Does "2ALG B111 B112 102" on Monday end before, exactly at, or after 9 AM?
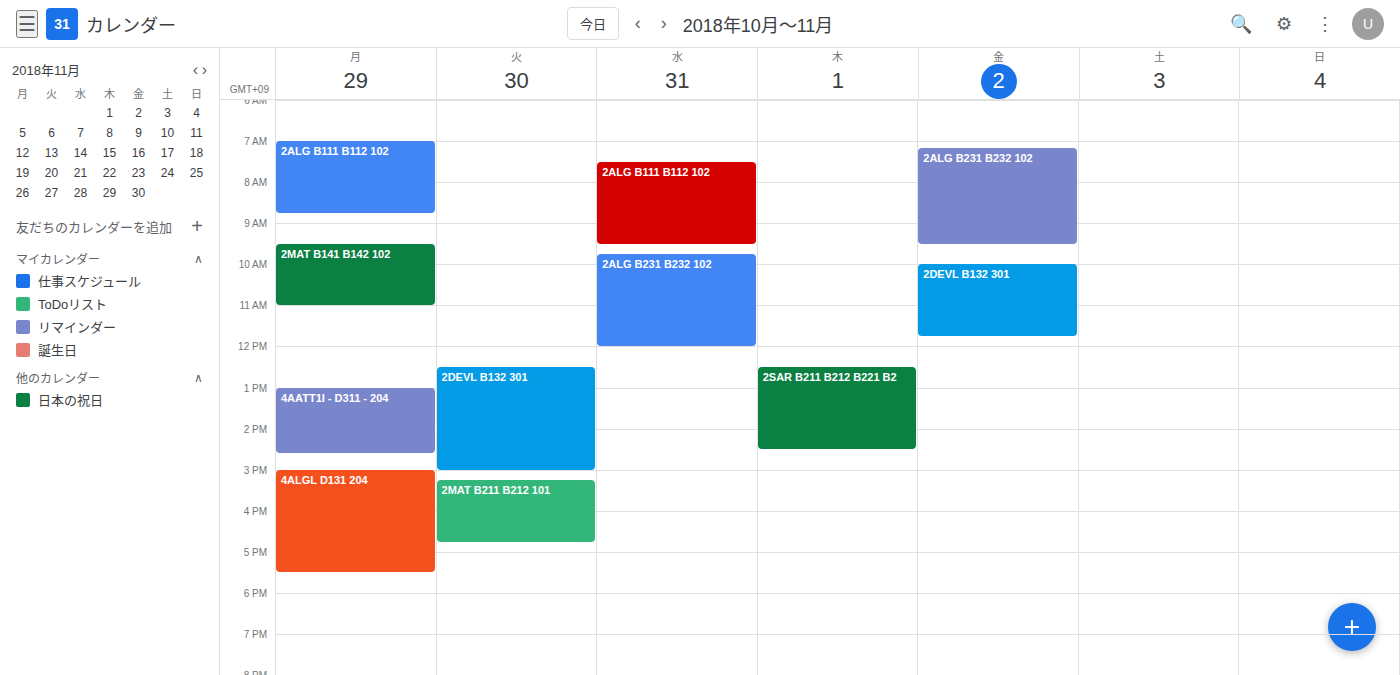
8:45 AM -- before 9 AM, 15 minutes above the 9 AM line.